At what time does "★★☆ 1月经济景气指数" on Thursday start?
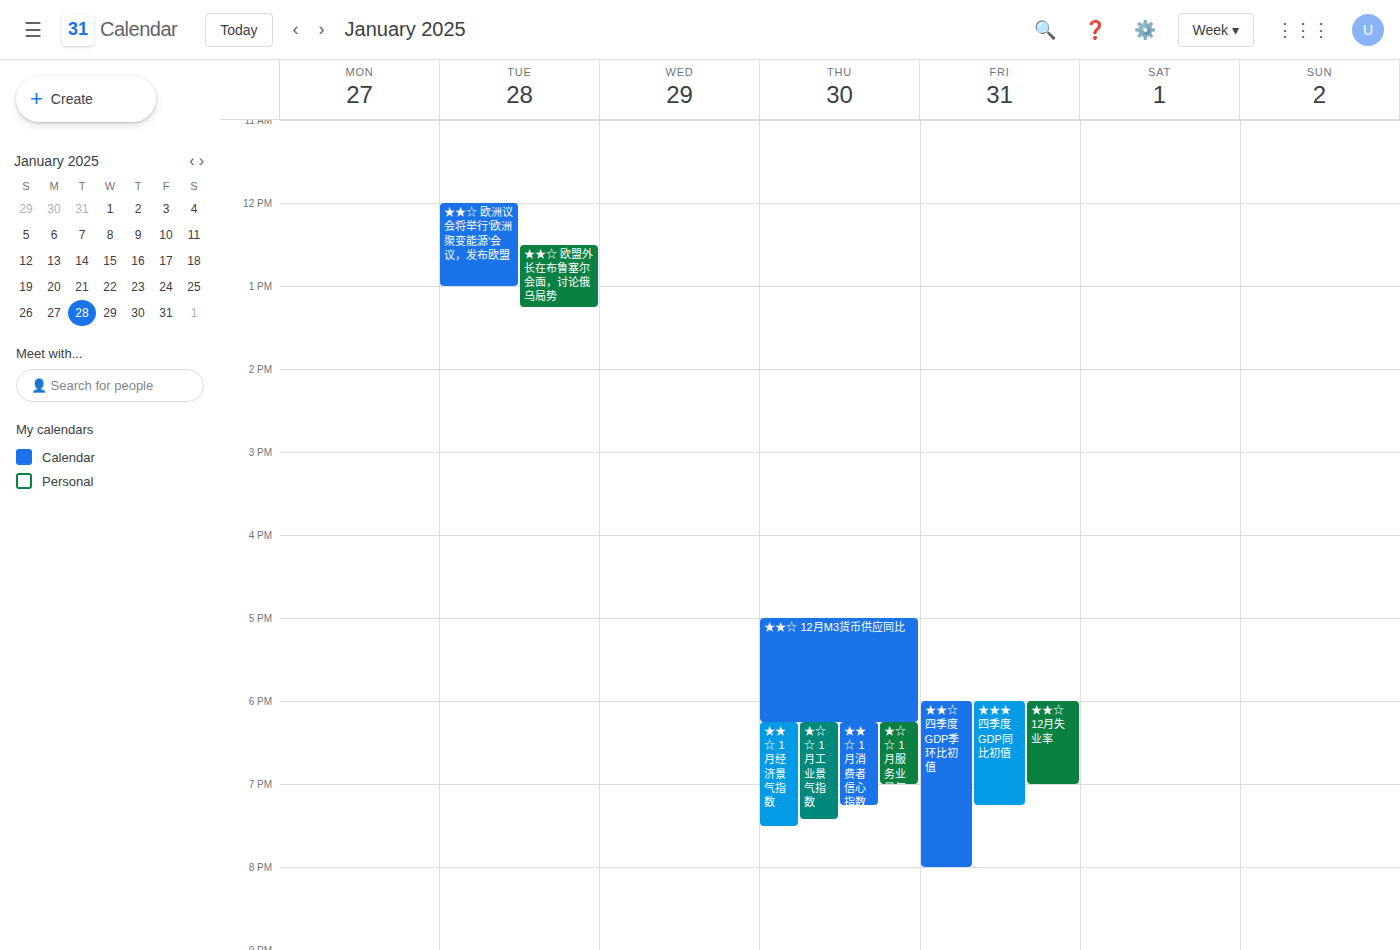
6:15 PM